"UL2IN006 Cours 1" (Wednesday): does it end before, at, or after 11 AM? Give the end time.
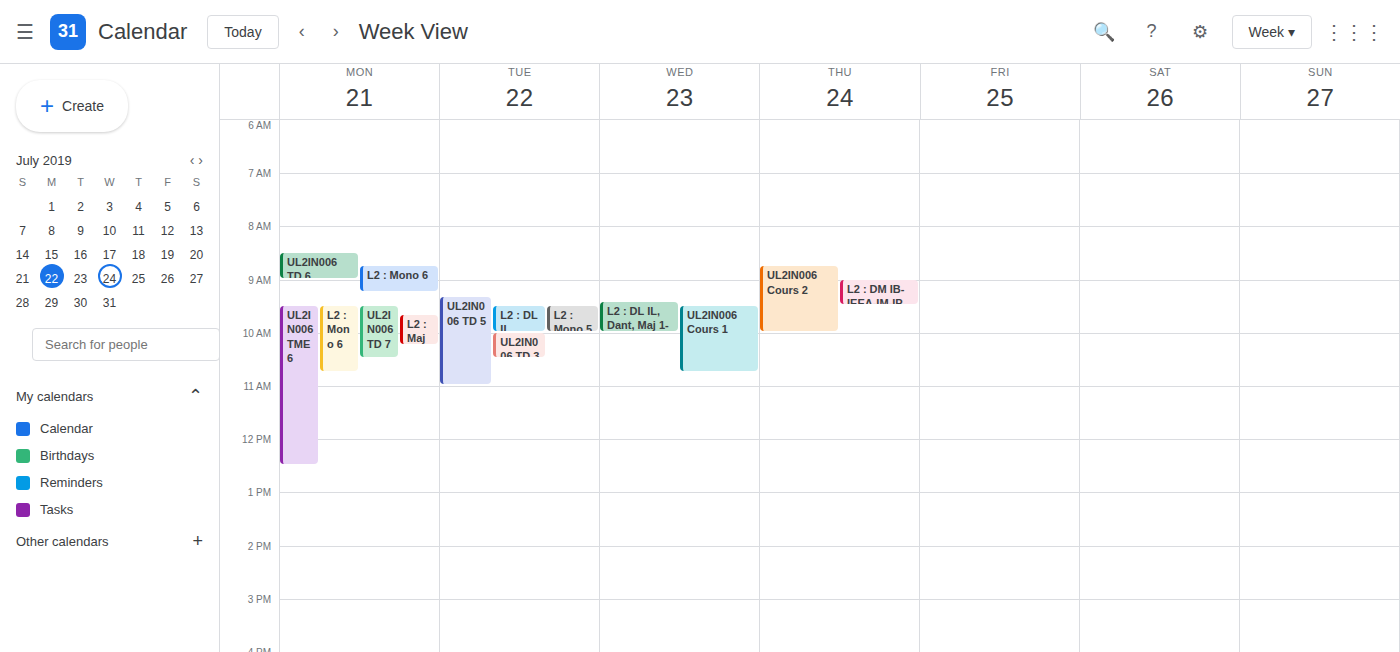
10:45 AM -- before 11 AM, 15 minutes above the 11 AM line.